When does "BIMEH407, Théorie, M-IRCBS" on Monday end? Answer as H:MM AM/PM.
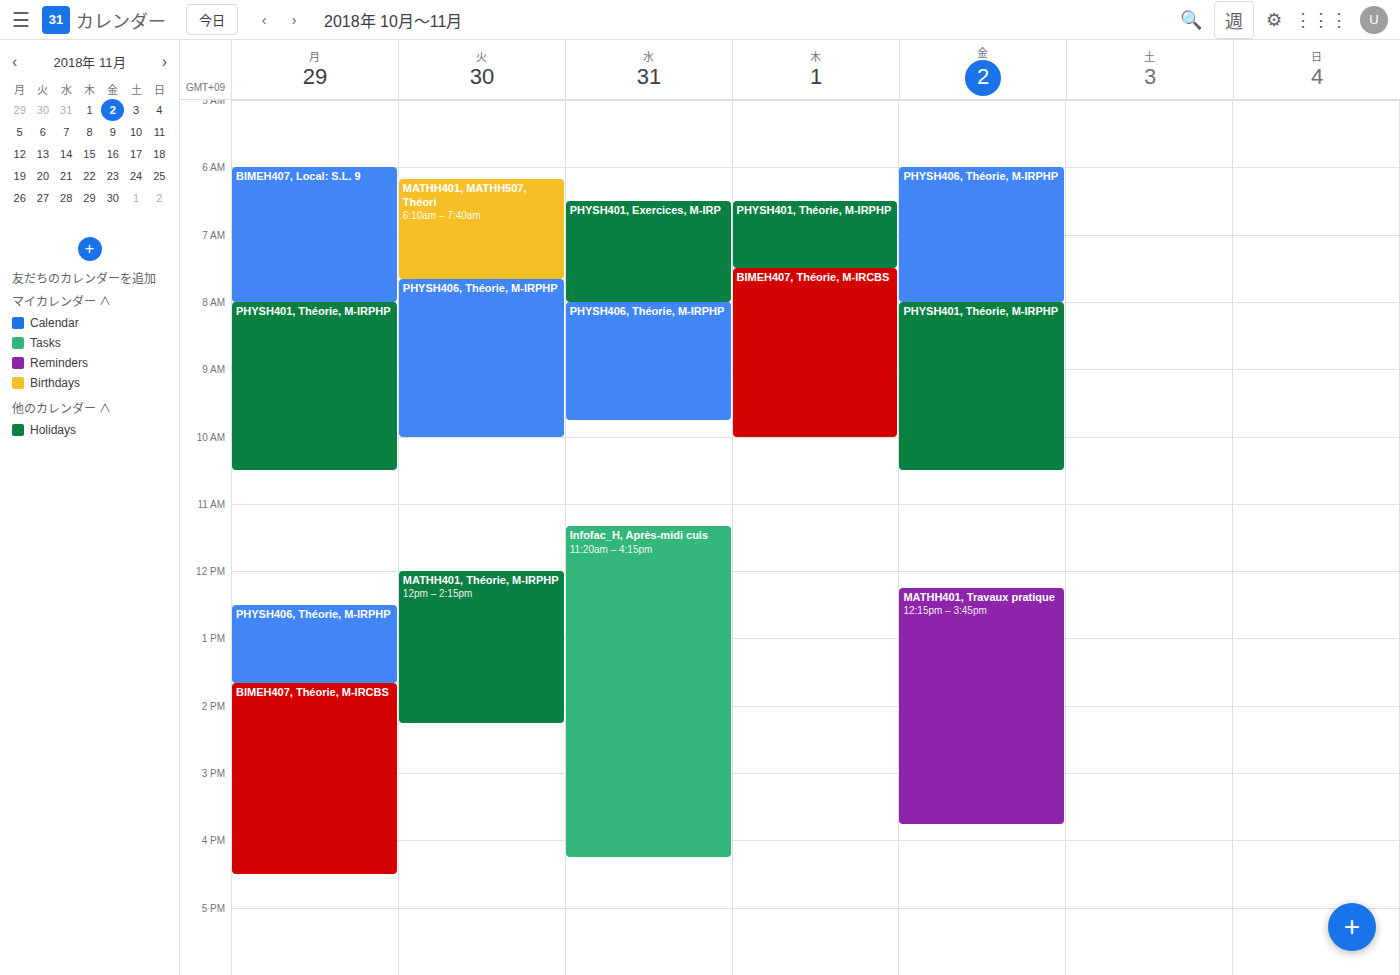
4:30 PM